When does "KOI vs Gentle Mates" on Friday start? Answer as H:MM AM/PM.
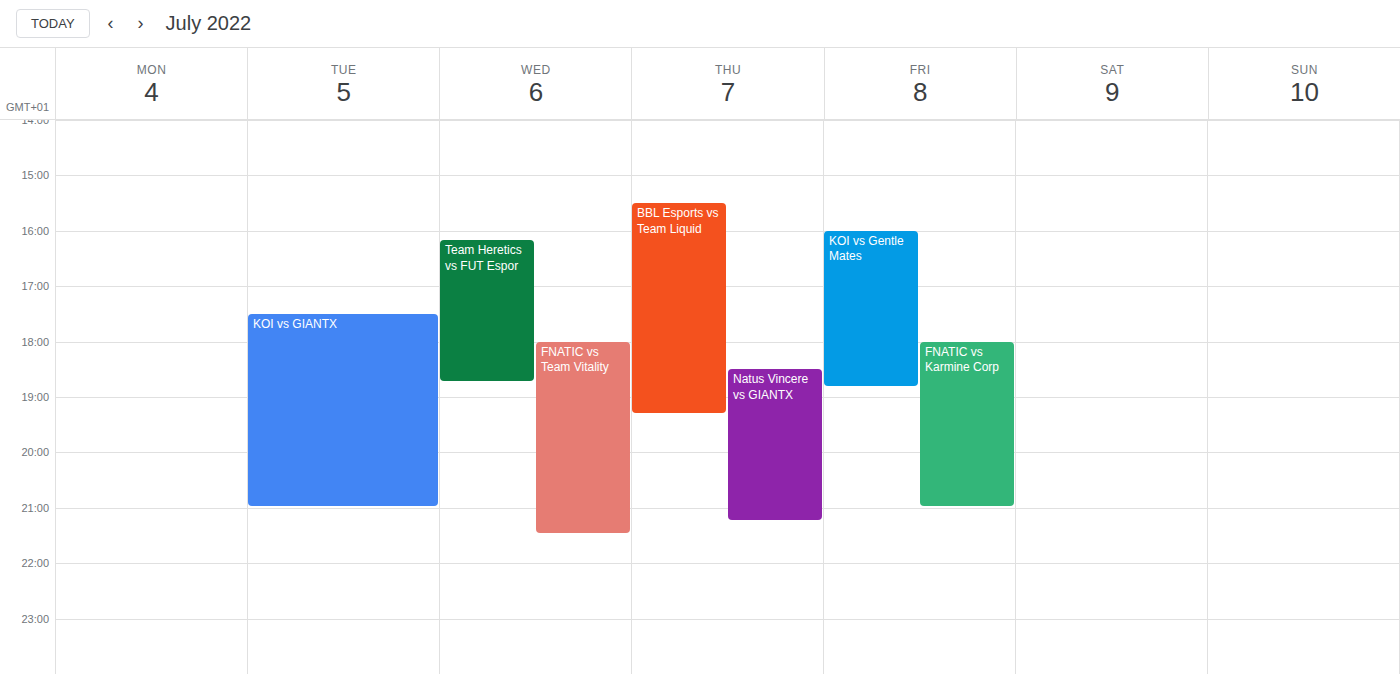
4:00 PM